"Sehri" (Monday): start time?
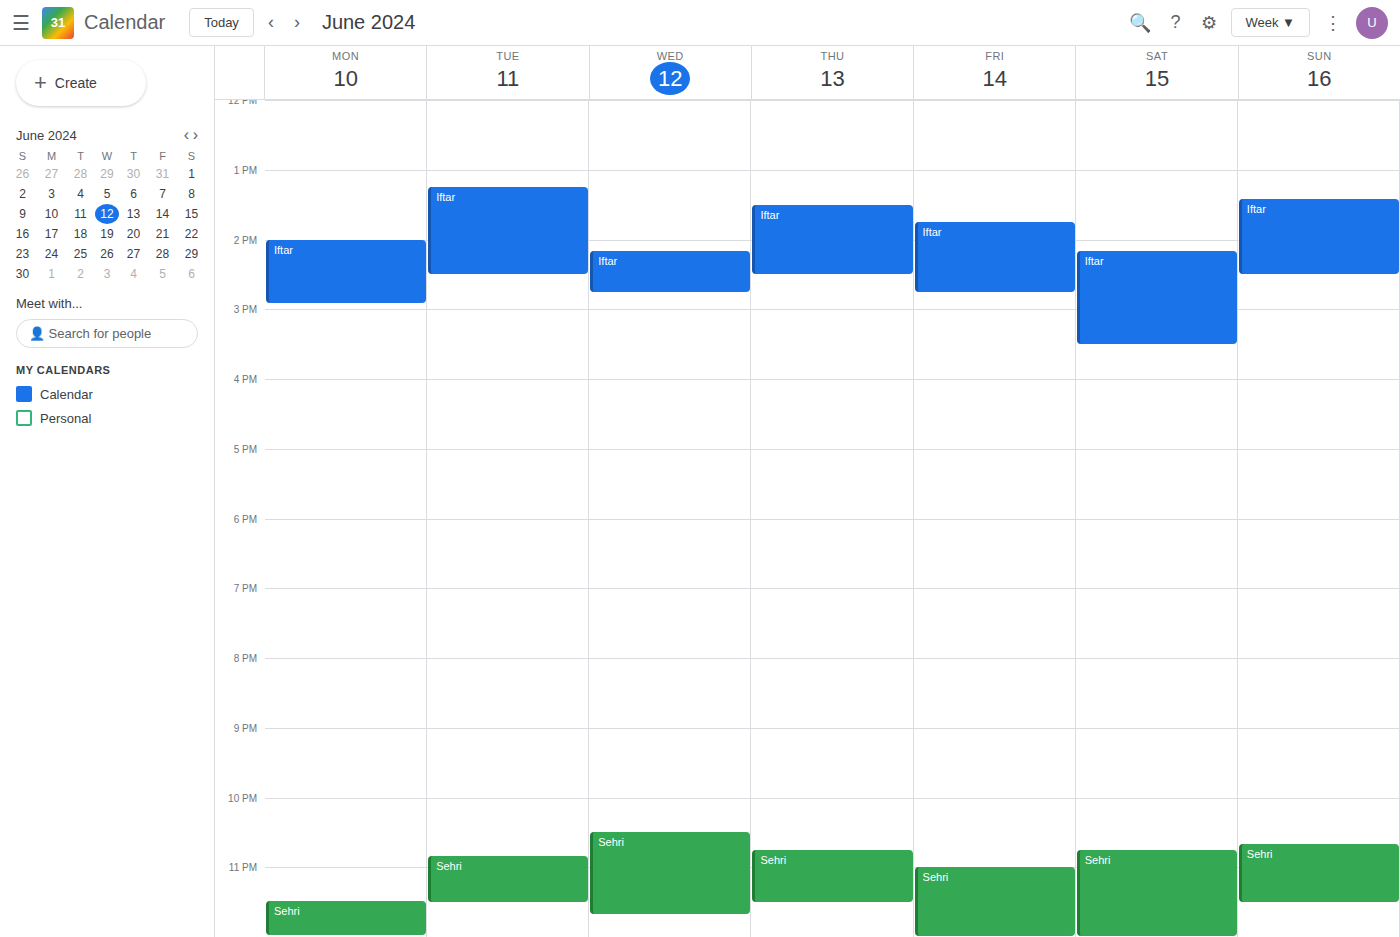
11:30 PM